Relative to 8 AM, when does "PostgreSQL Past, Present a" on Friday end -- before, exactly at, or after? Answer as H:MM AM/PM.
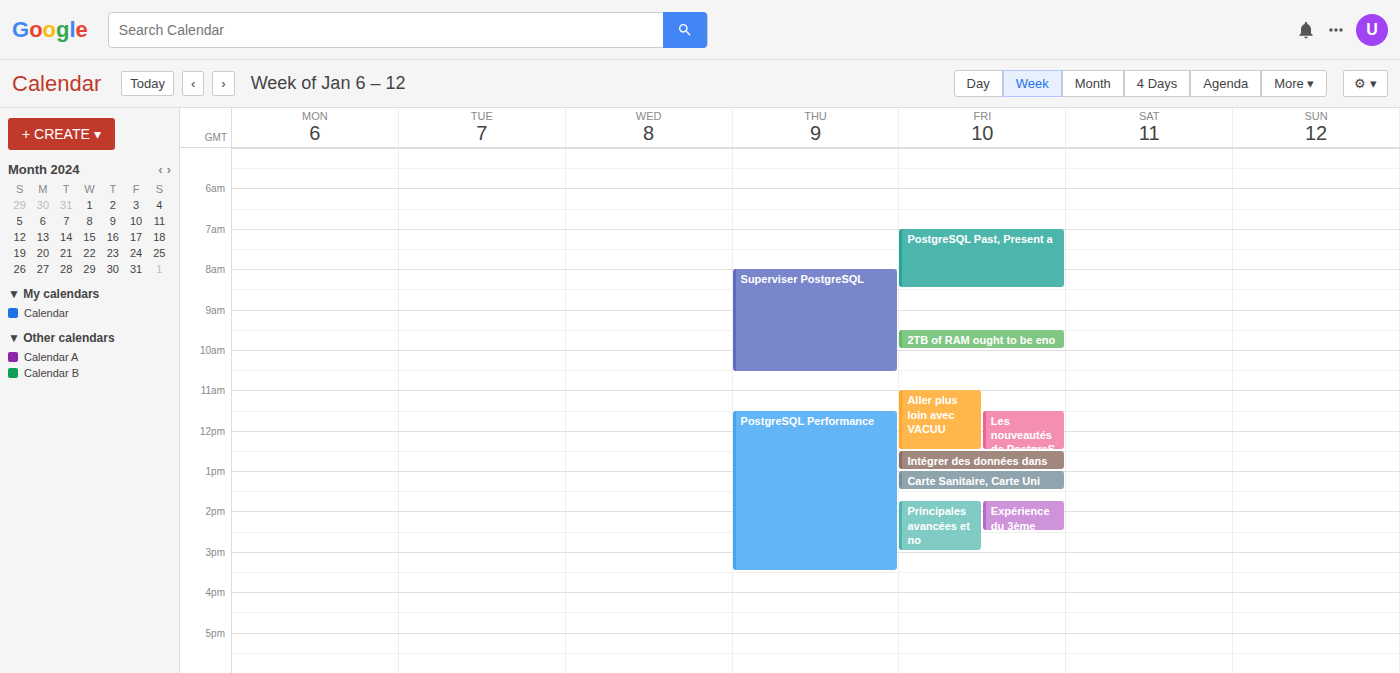
8:30 AM -- after 8 AM, 30 minutes below the 8 AM line.